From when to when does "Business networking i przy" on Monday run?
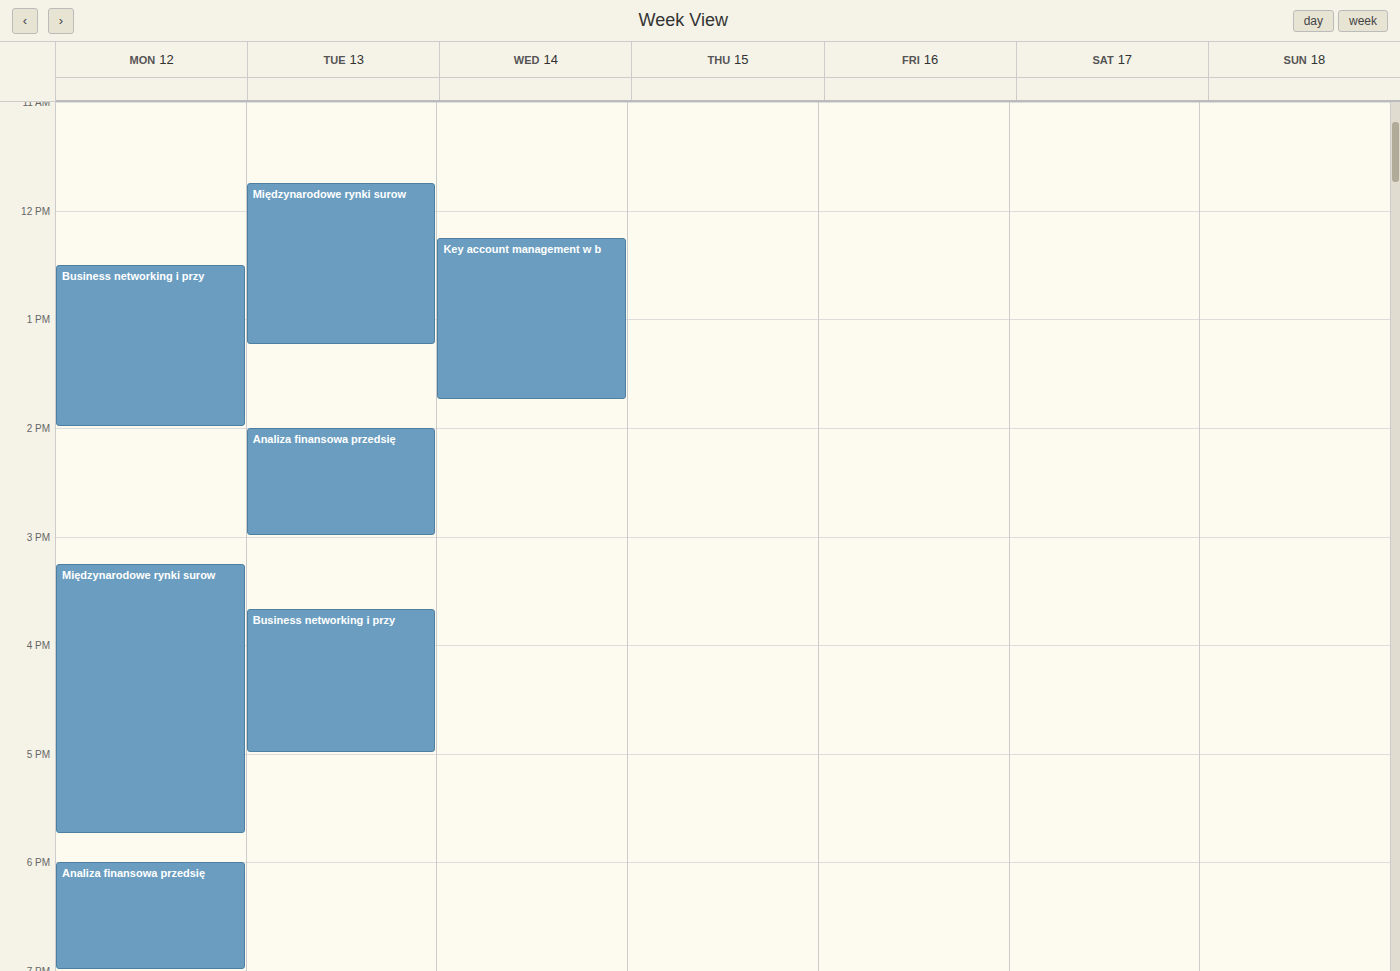
12:30 PM to 2:00 PM